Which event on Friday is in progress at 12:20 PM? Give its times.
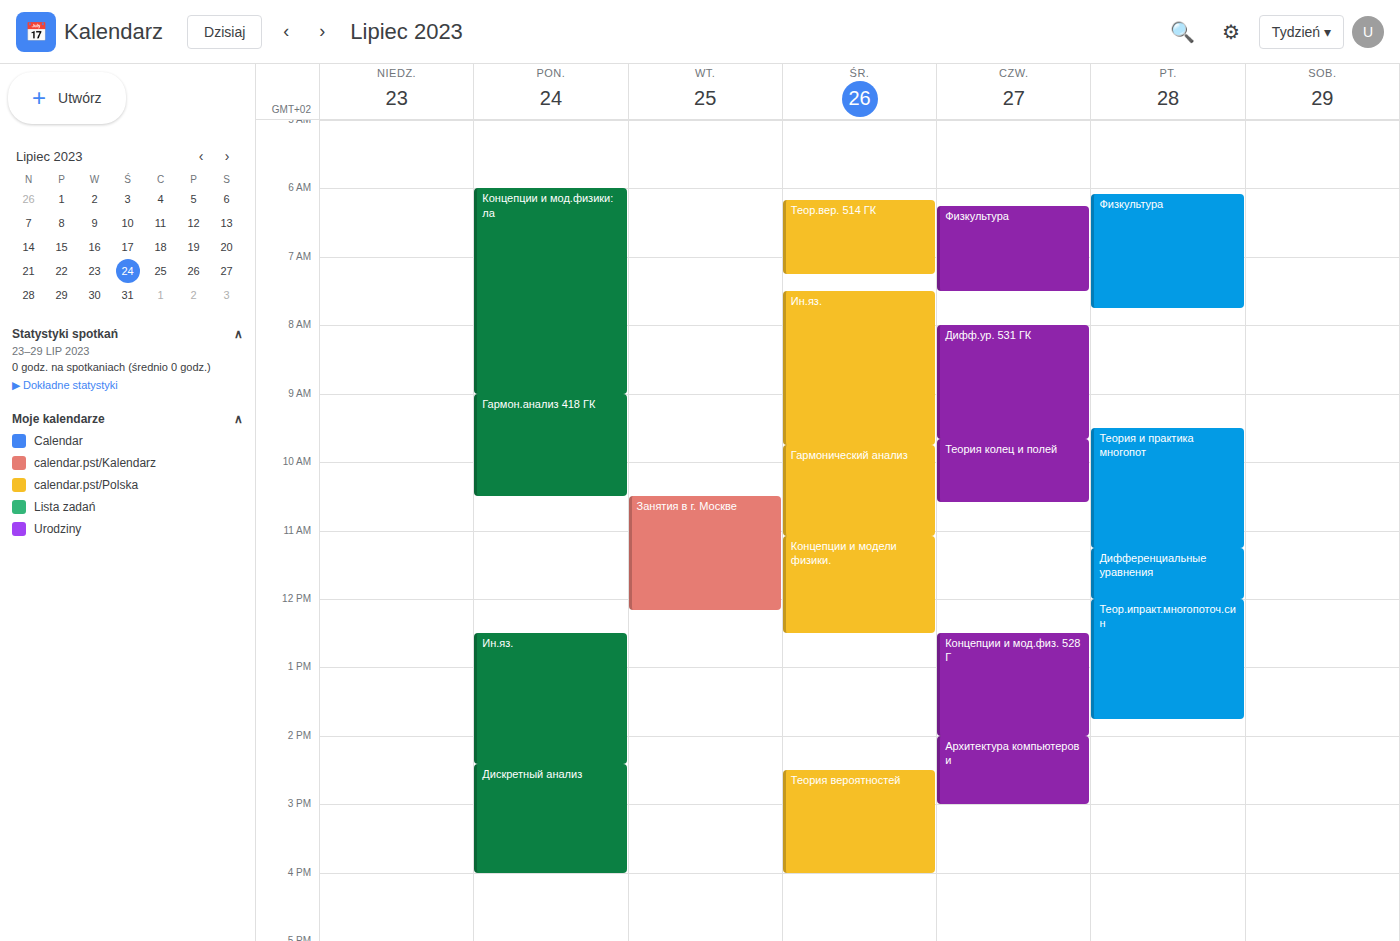
"Теор.ипракт.многопоточ.син", 12:00 PM to 1:45 PM